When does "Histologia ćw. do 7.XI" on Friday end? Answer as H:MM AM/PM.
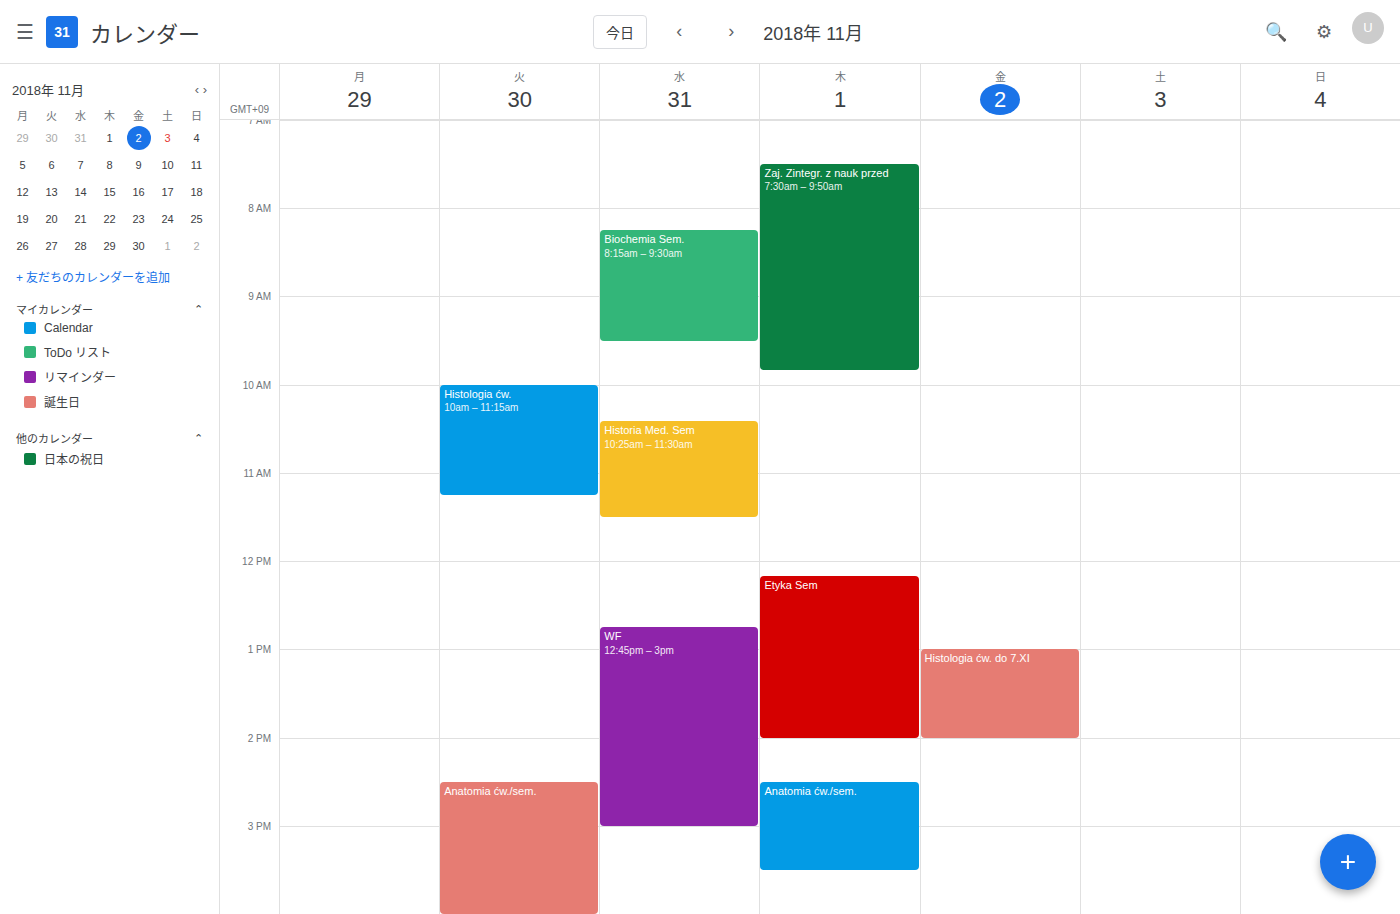
2:00 PM